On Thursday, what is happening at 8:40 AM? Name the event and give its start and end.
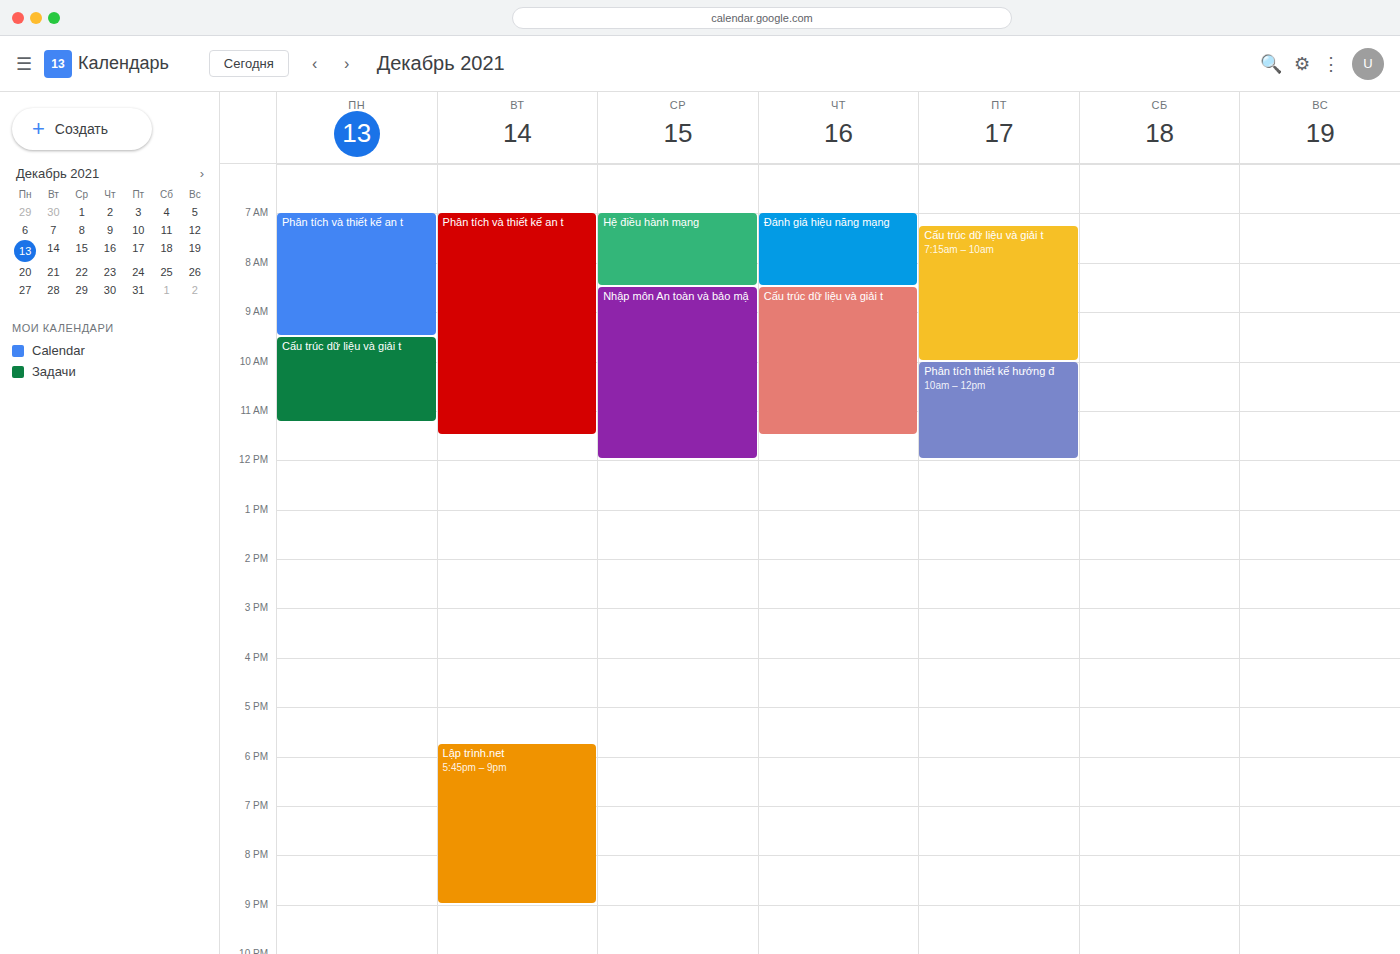
"Cấu trúc dữ liệu và giải t", 8:30 AM to 11:30 AM